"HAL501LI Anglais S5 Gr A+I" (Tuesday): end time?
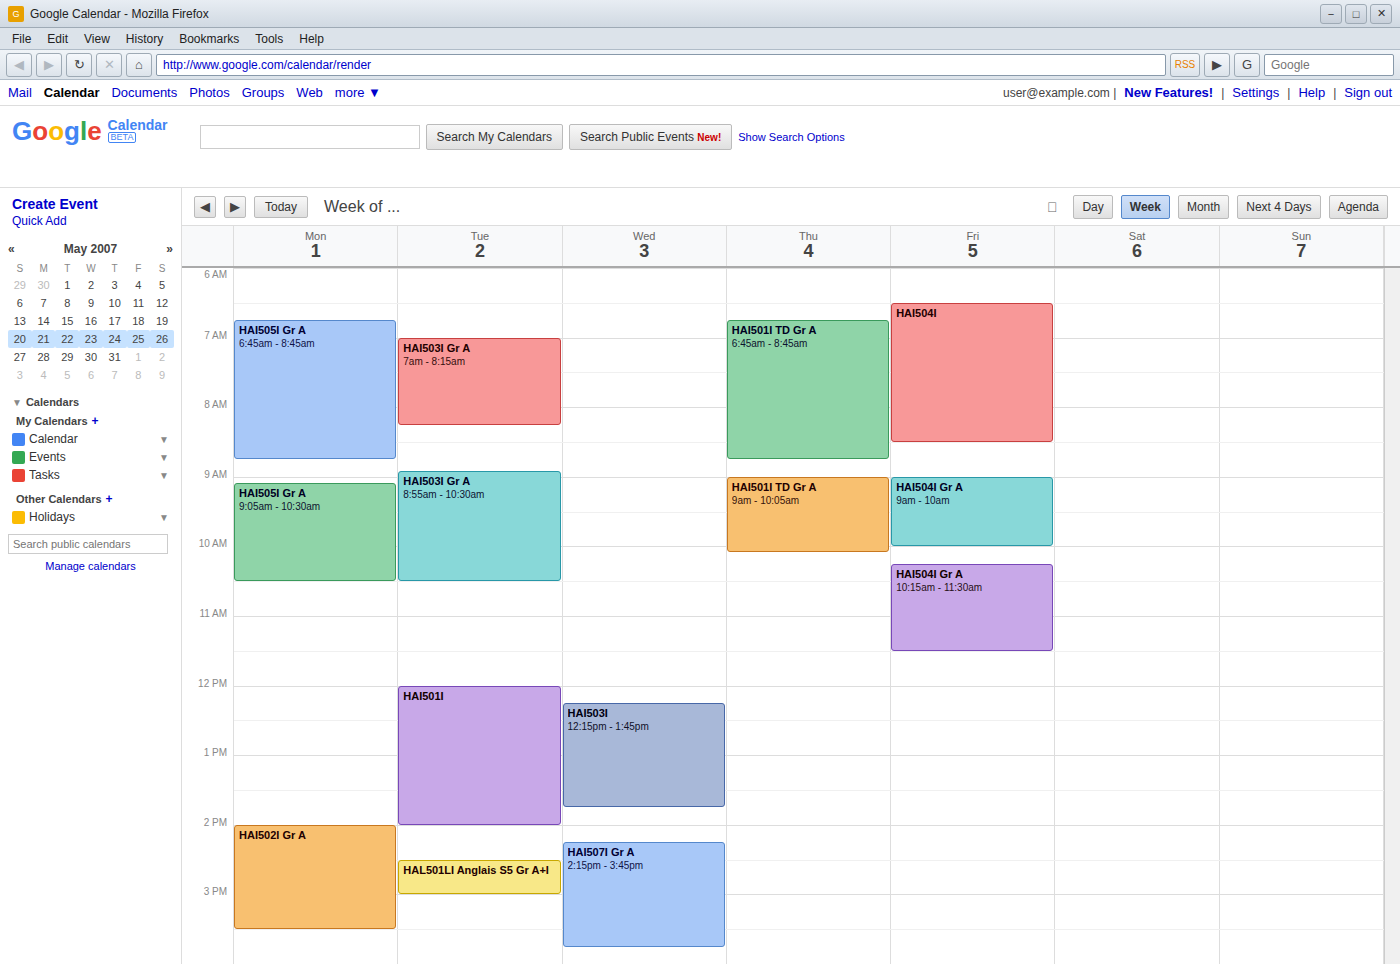
3:00 PM